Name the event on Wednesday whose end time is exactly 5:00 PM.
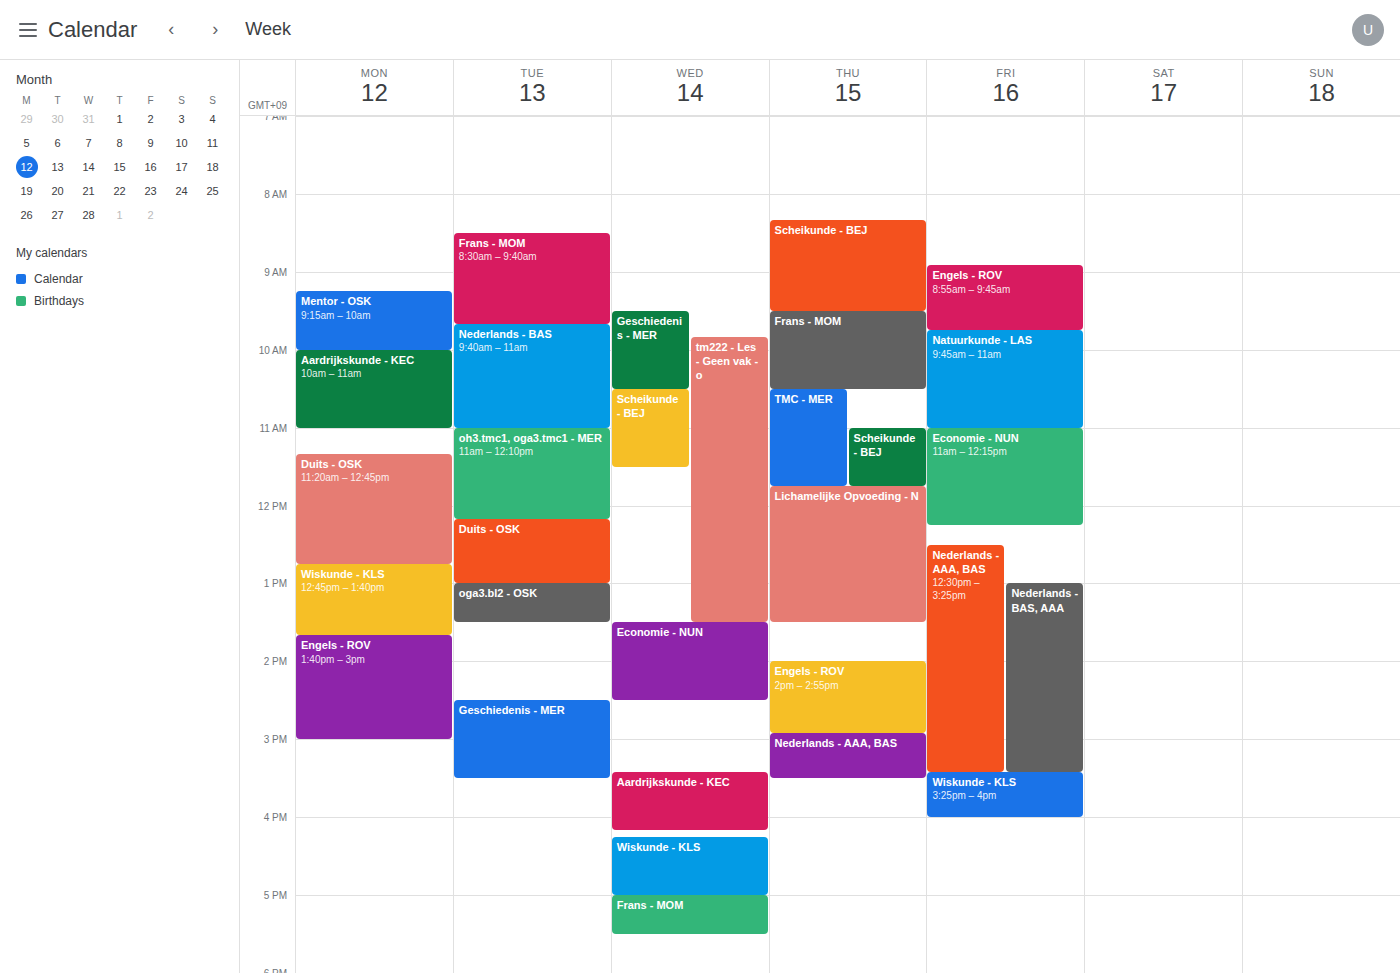
"Wiskunde - KLS"